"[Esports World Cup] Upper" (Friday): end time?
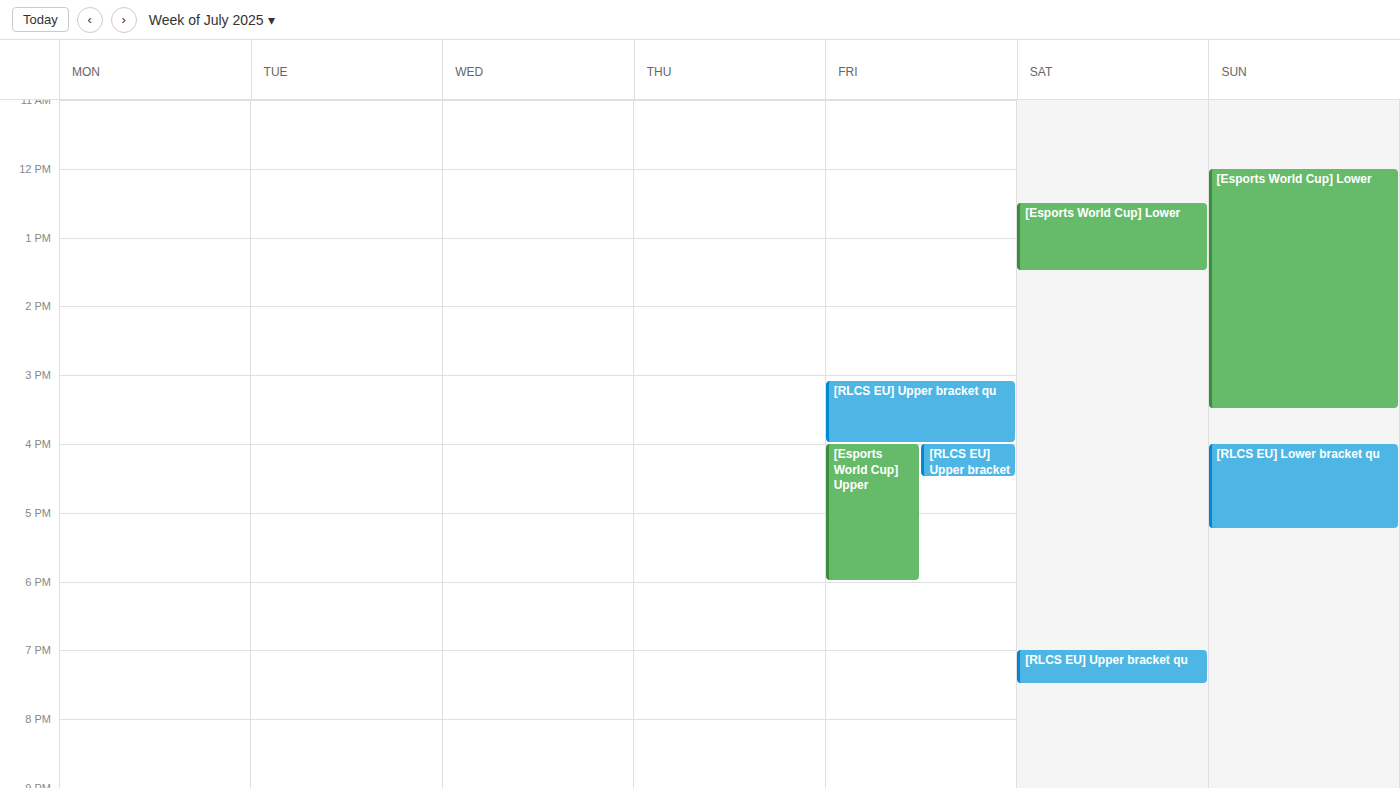
6:00 PM